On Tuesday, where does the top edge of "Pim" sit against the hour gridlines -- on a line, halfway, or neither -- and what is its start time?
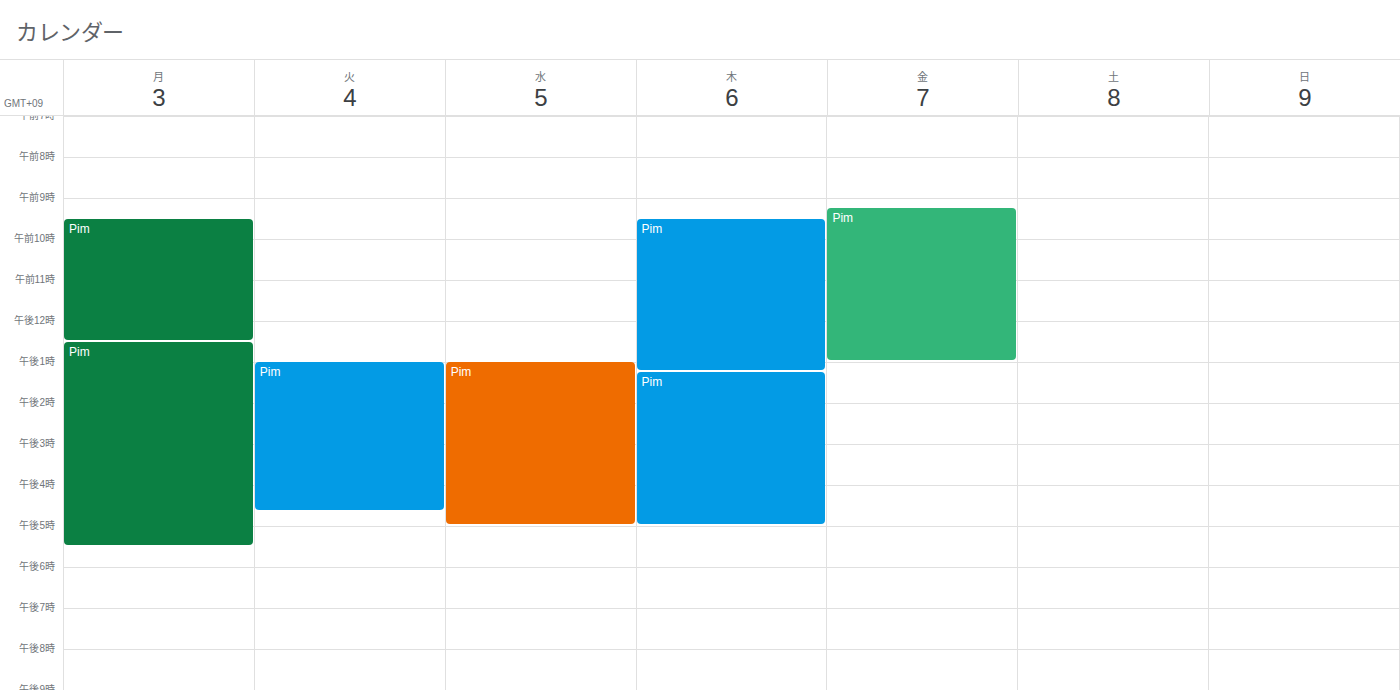
1:00 PM -- exactly on the 1 PM line.